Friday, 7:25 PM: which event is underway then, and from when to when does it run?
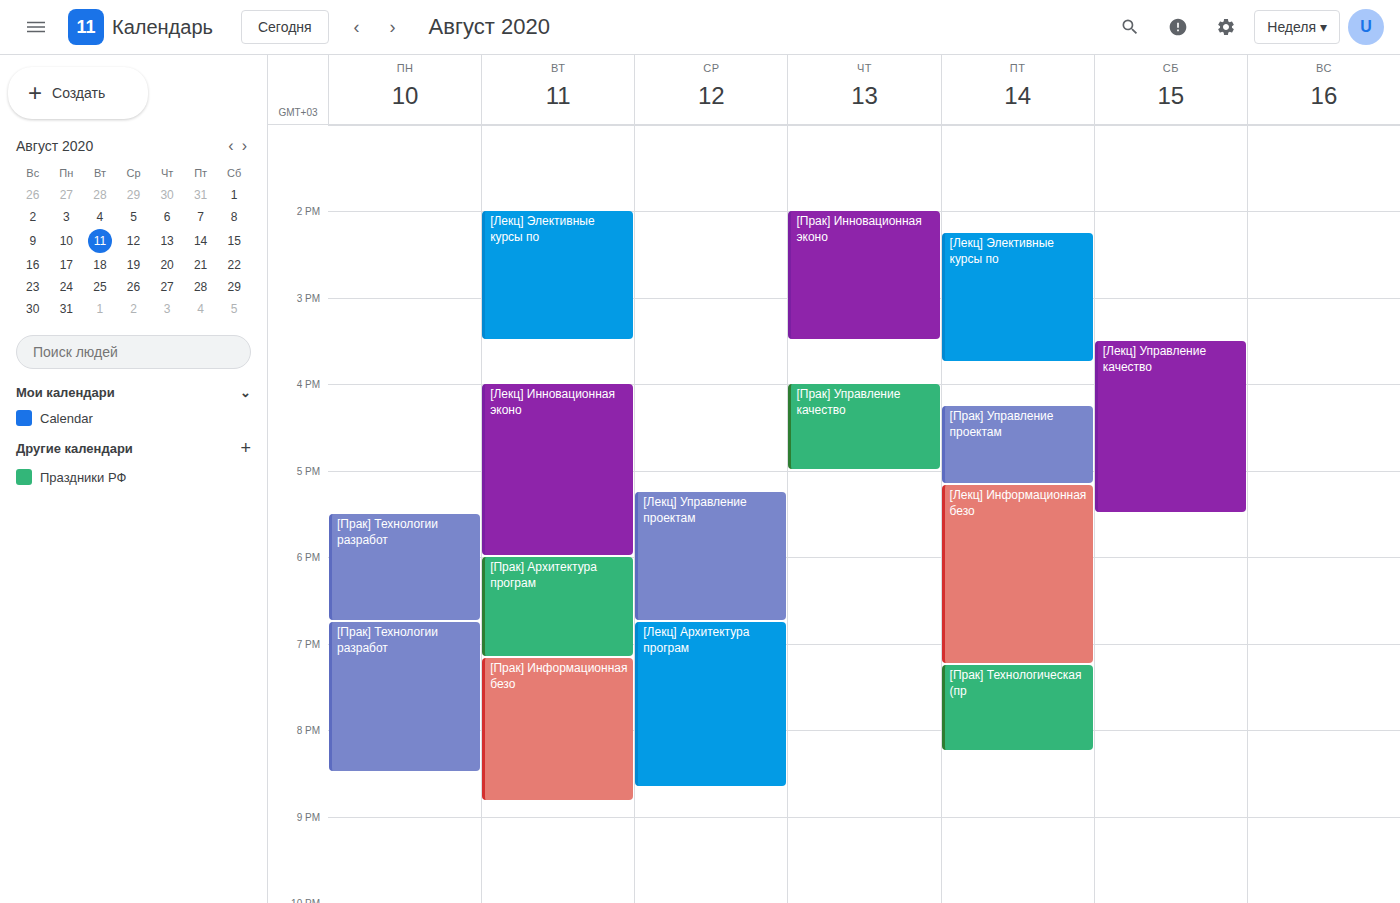
"[Прак] Технологическая (пр", 7:15 PM to 8:15 PM